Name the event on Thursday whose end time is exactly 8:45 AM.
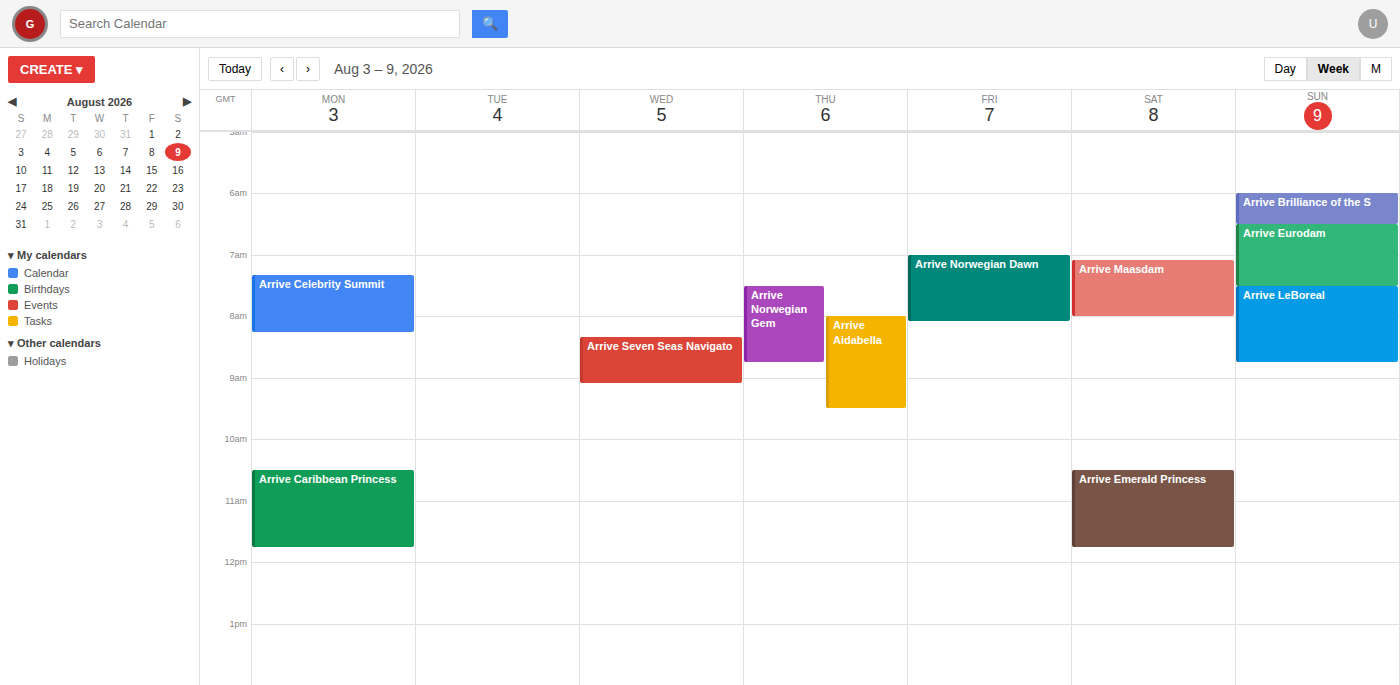
"Arrive Norwegian Gem"